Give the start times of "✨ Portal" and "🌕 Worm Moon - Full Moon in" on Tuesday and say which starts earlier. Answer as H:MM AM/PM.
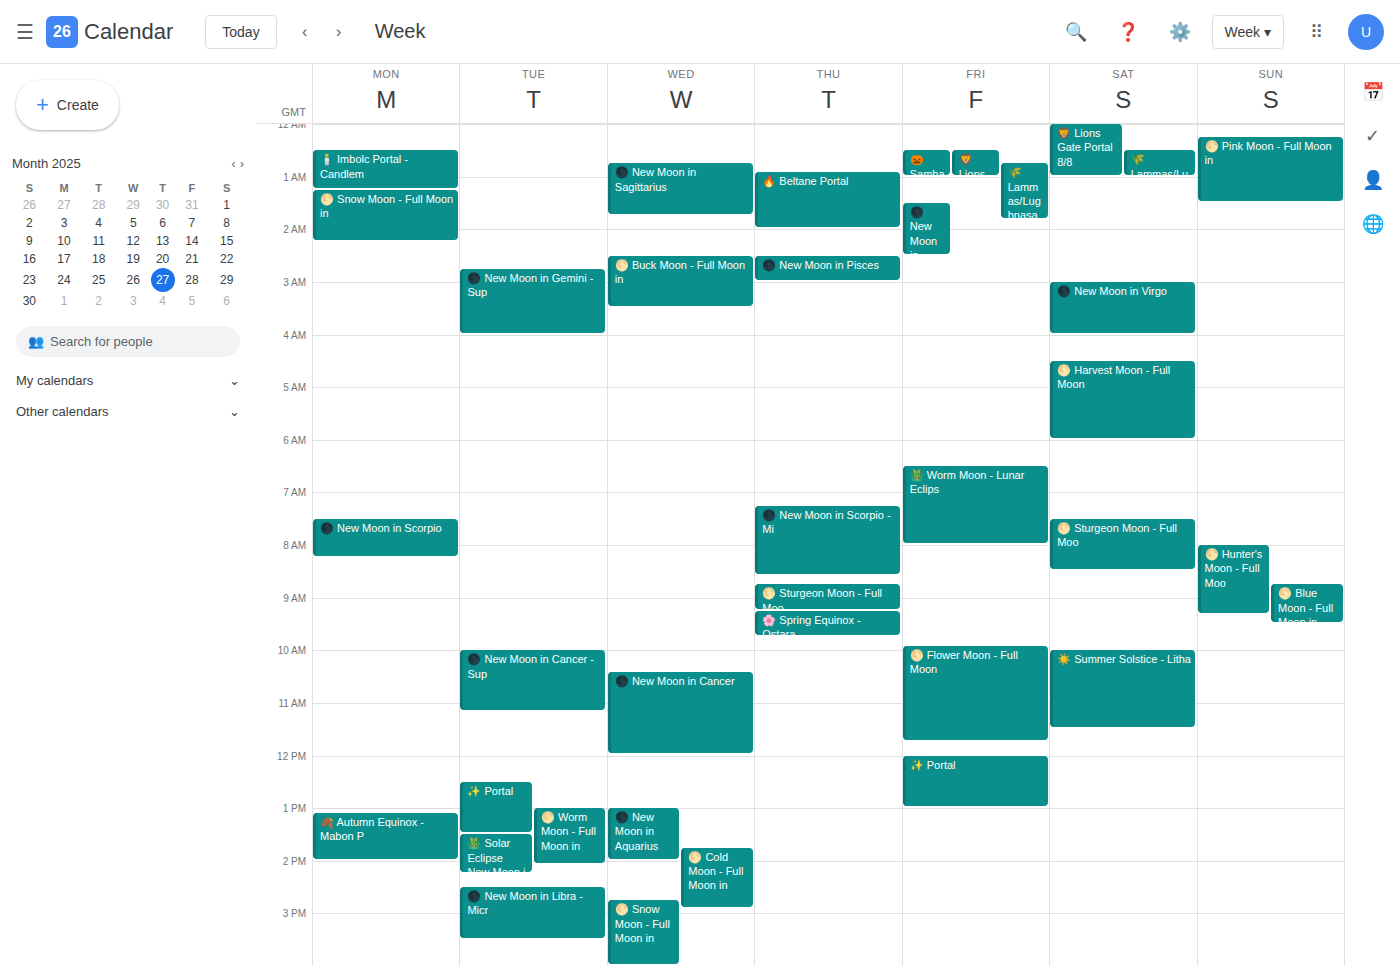
"✨ Portal" 12:30 PM; "🌕 Worm Moon - Full Moon in" 1:00 PM.